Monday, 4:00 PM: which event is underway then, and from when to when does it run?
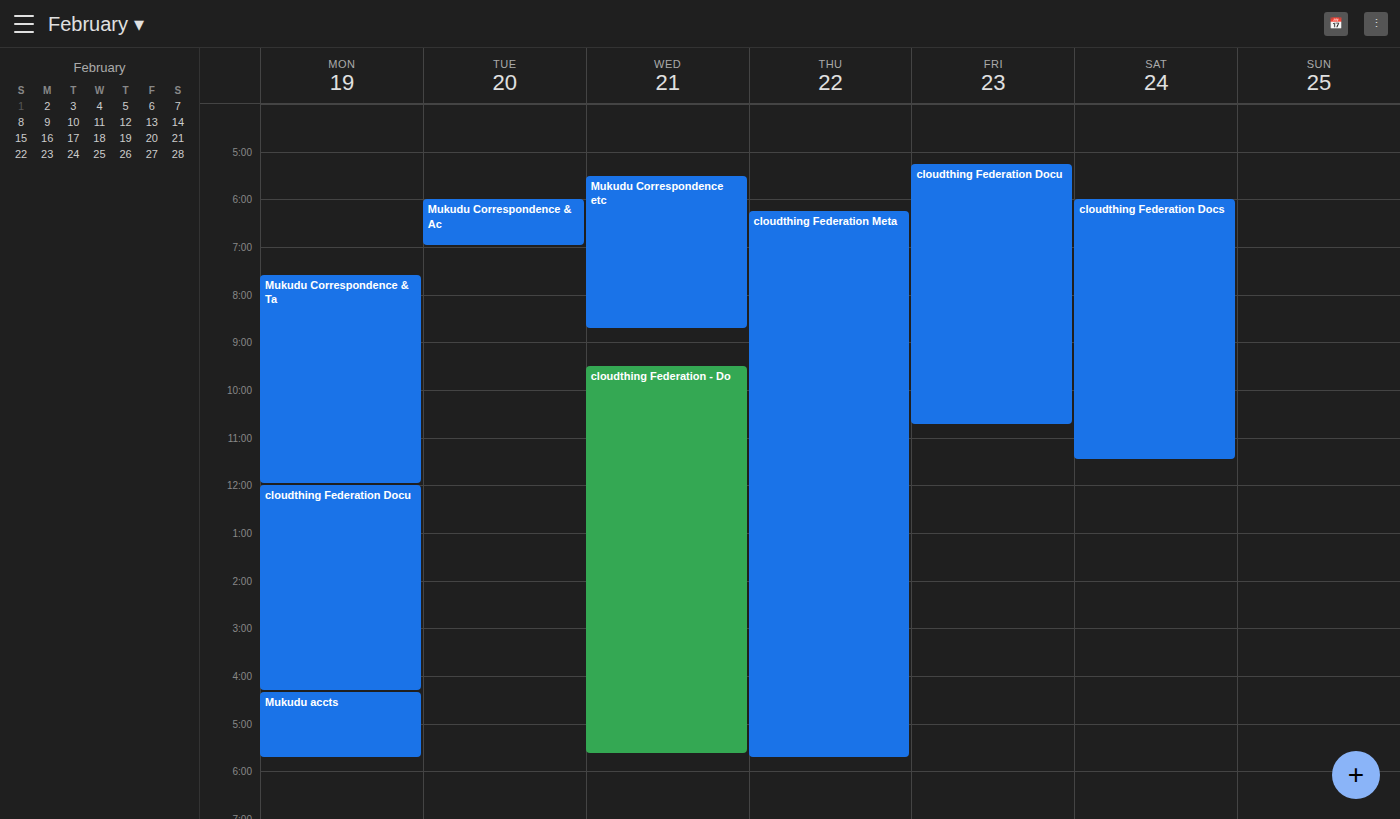
"cloudthing Federation Docu", 12:00 PM to 4:20 PM